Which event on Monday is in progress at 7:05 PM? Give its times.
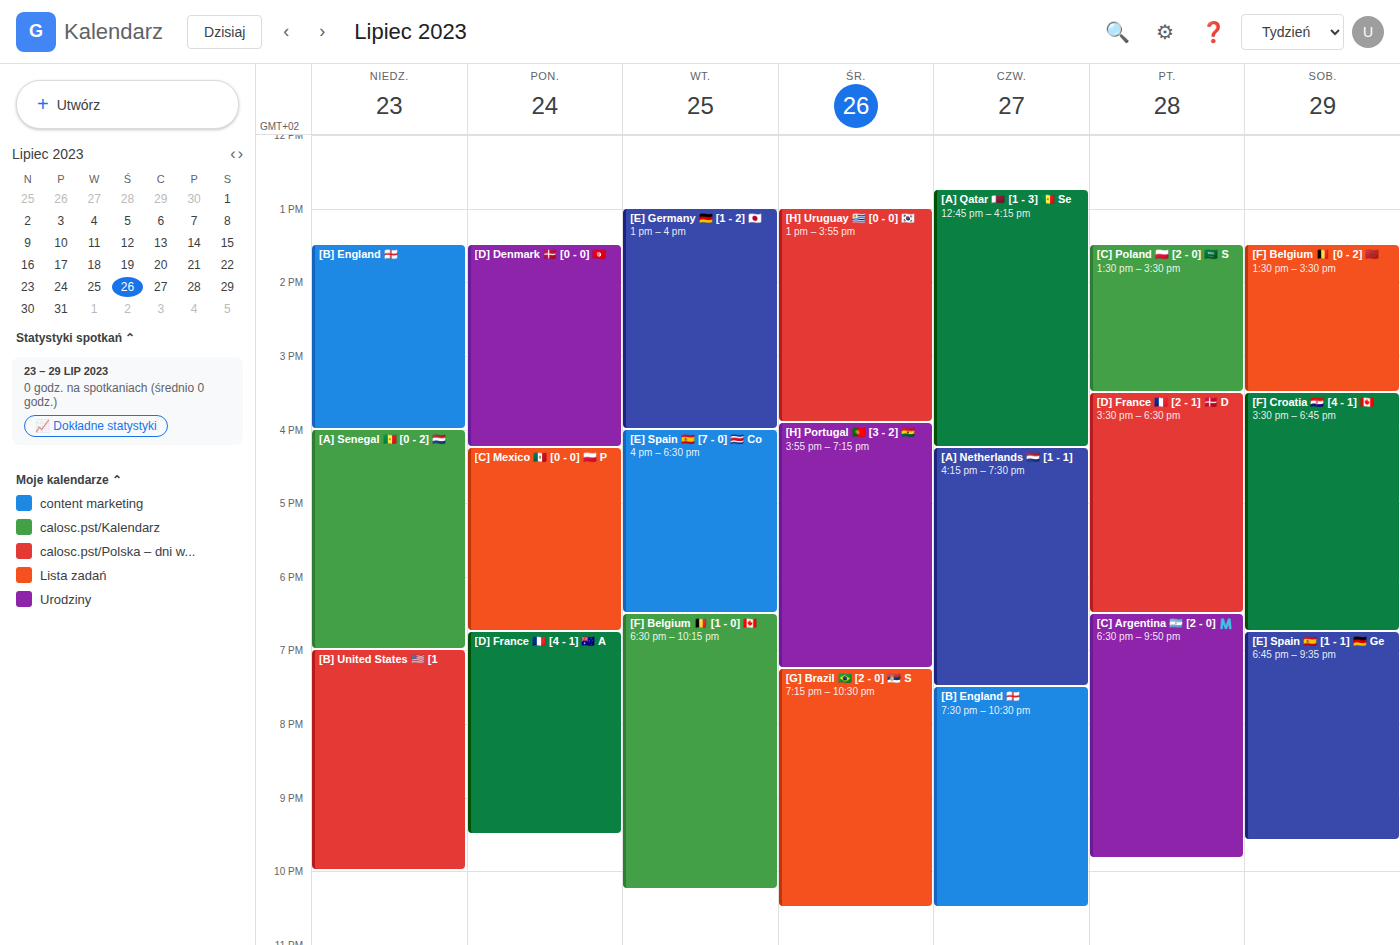
"[D] France 🇫🇷 [4 - 1] 🇦🇺 A", 6:45 PM to 9:30 PM